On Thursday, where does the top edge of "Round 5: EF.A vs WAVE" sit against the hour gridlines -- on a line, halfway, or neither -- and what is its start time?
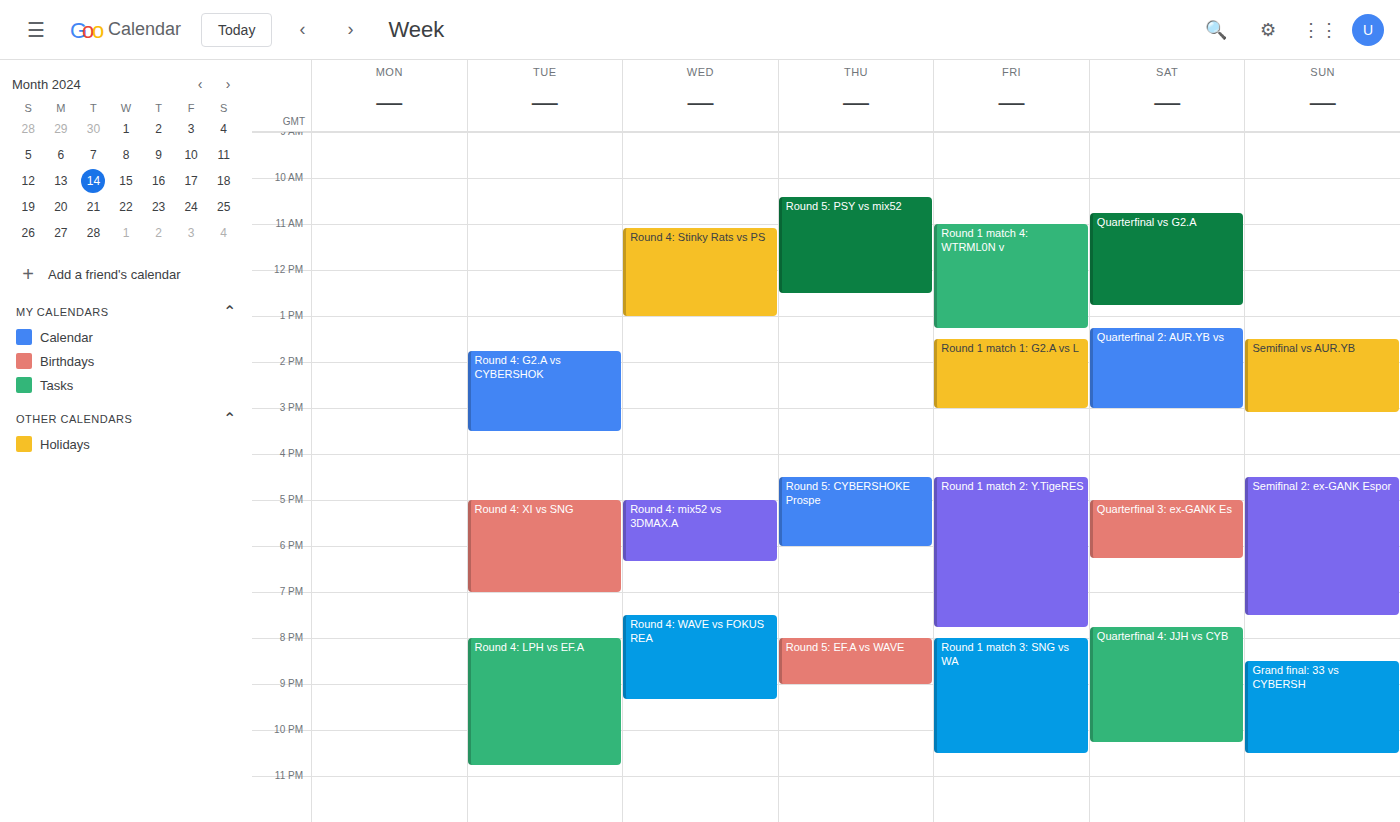
8:00 PM -- exactly on the 8 PM line.